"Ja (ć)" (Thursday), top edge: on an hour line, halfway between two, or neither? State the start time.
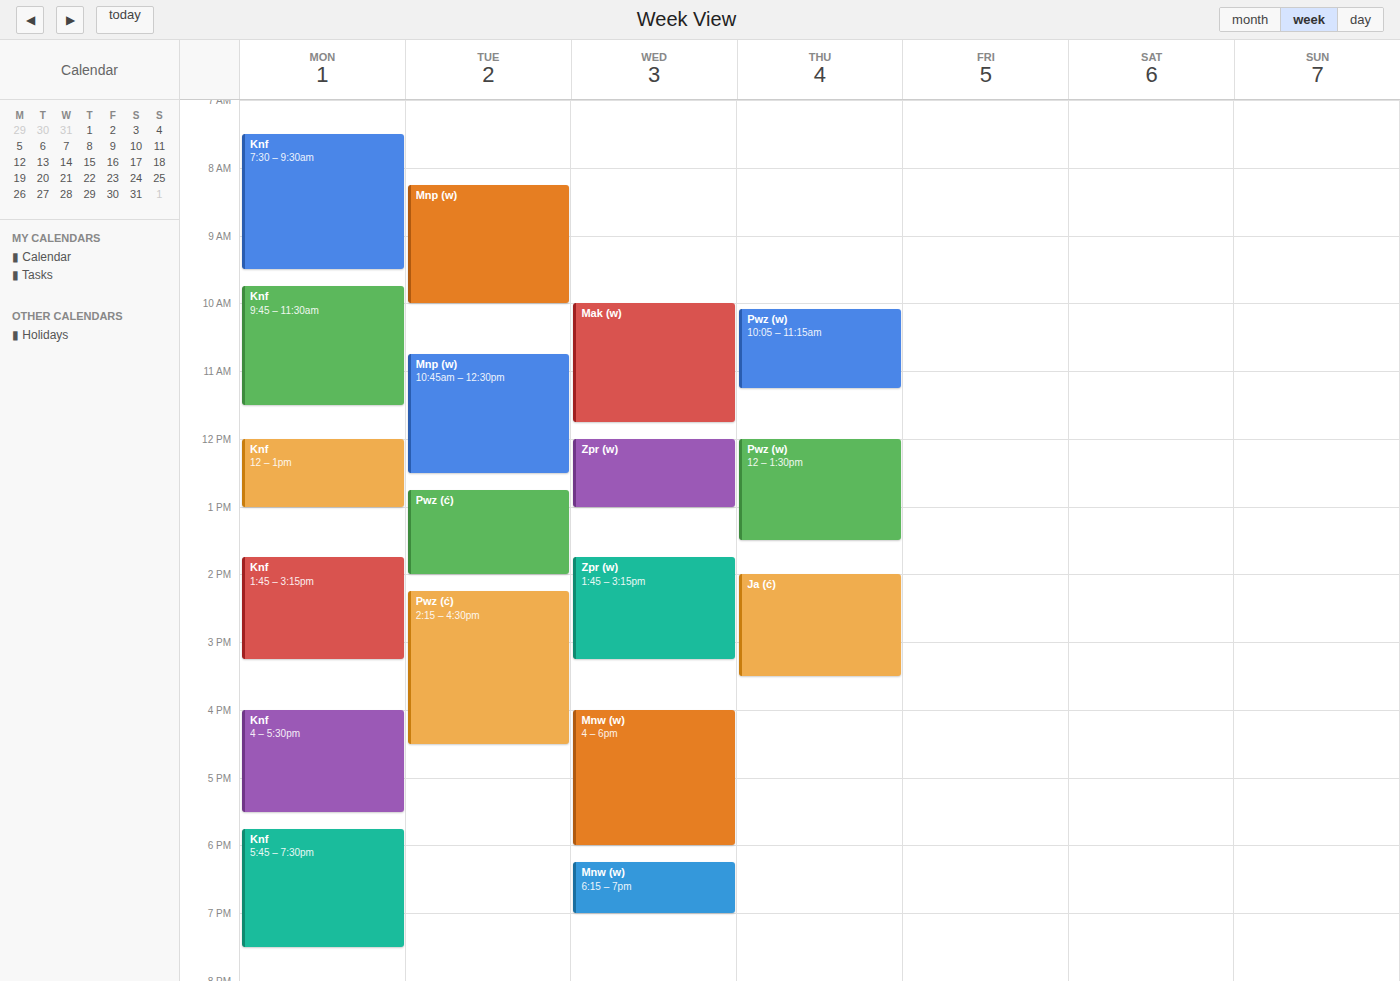
2:00 PM -- exactly on the 2 PM line.